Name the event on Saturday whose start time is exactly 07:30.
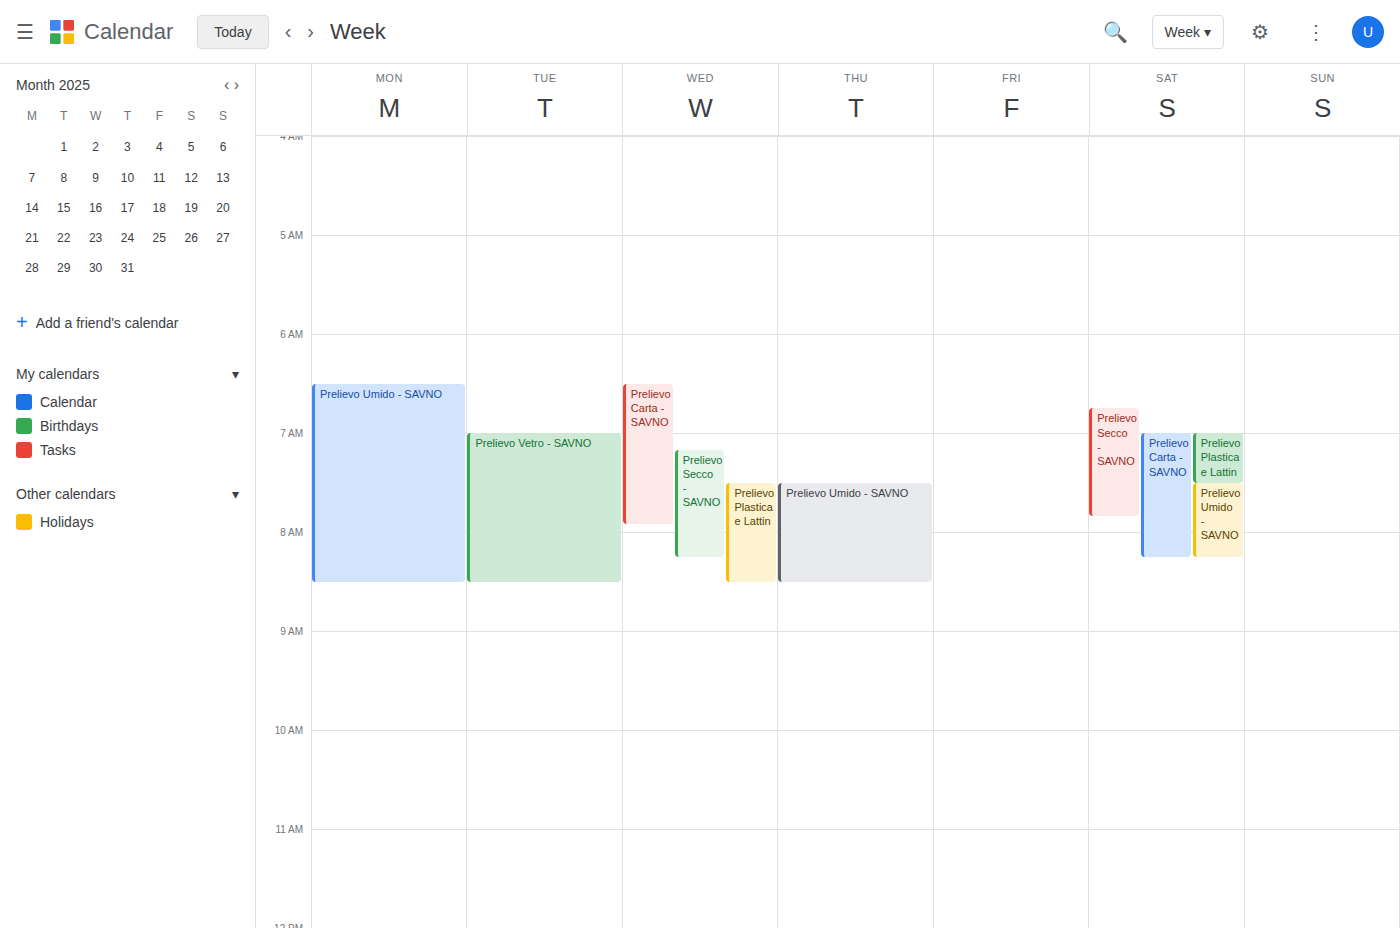
"Prelievo Umido - SAVNO"